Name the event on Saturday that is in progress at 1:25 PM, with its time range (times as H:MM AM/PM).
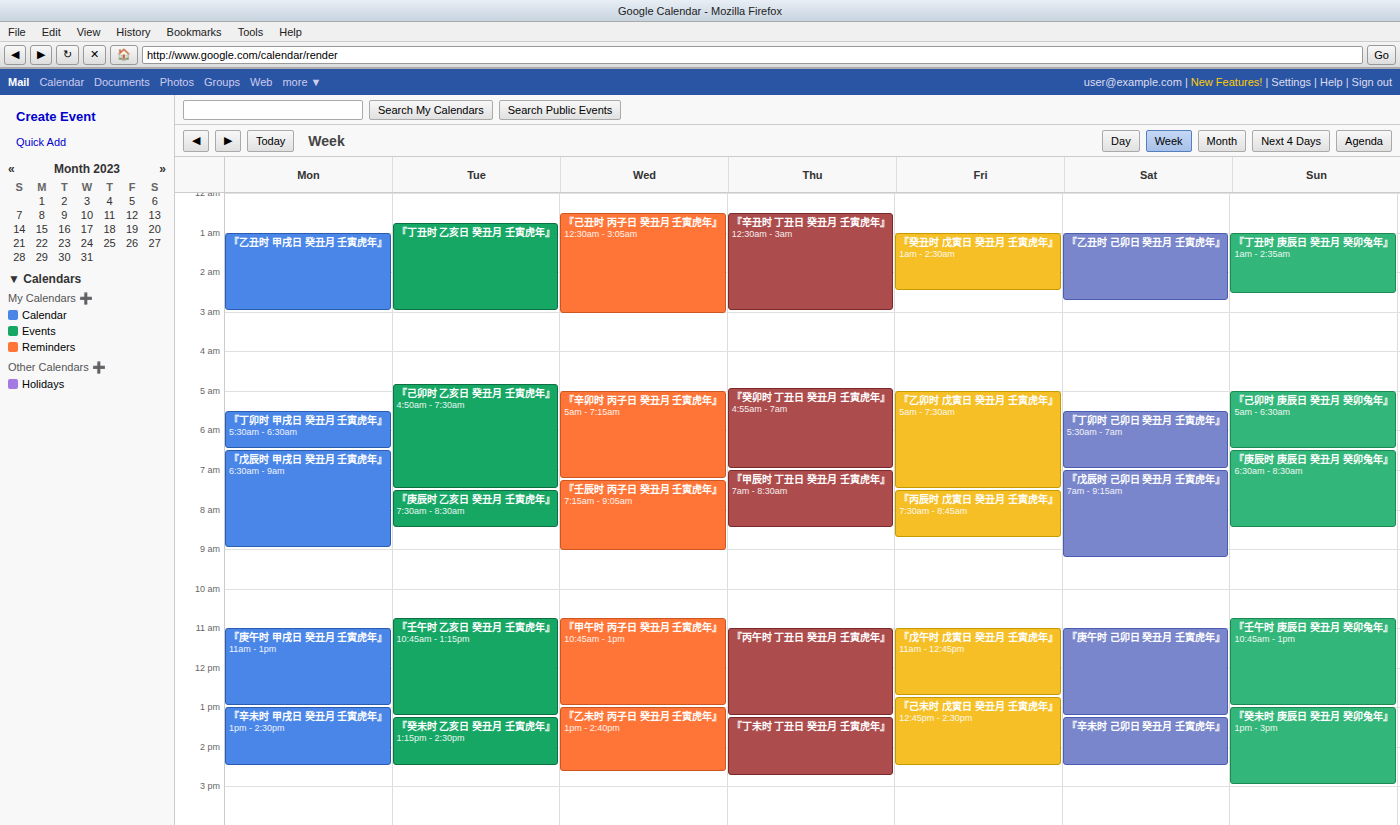
"『辛未时 己卯日 癸丑月 壬寅虎年』", 1:15 PM to 2:30 PM